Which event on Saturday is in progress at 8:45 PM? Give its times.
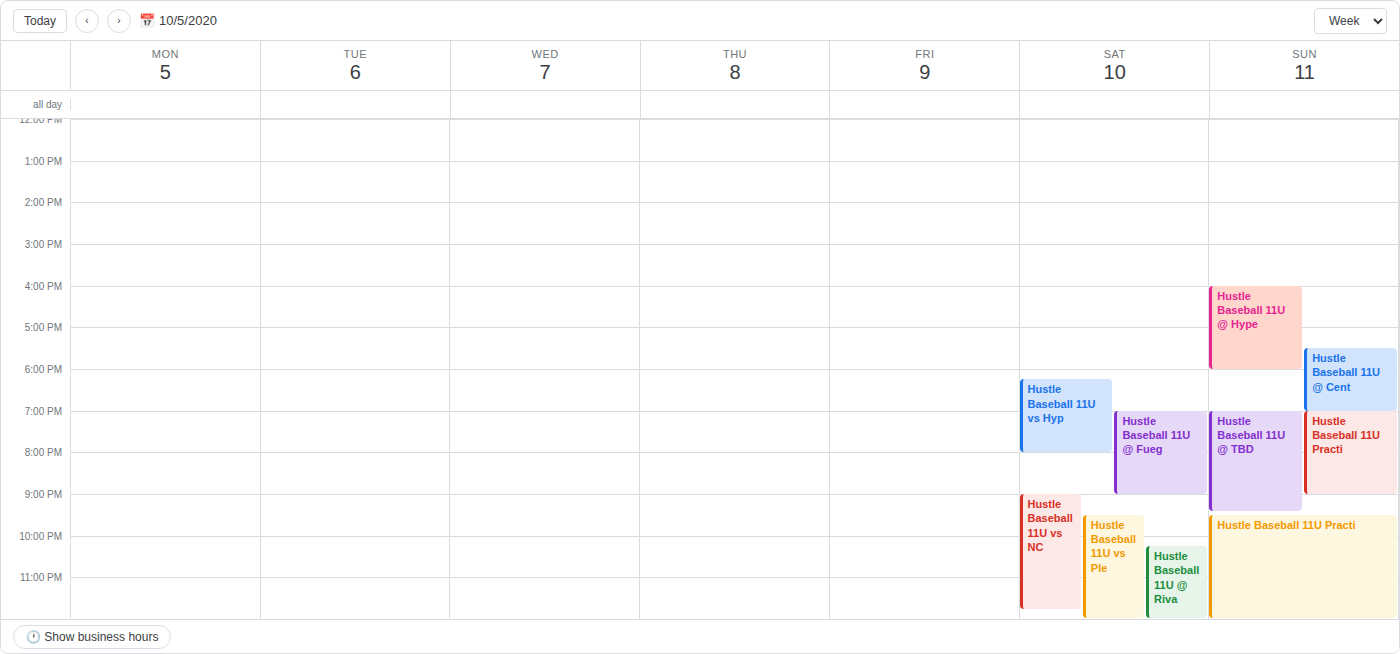
"Hustle Baseball 11U @ Fueg", 7:00 PM to 9:00 PM